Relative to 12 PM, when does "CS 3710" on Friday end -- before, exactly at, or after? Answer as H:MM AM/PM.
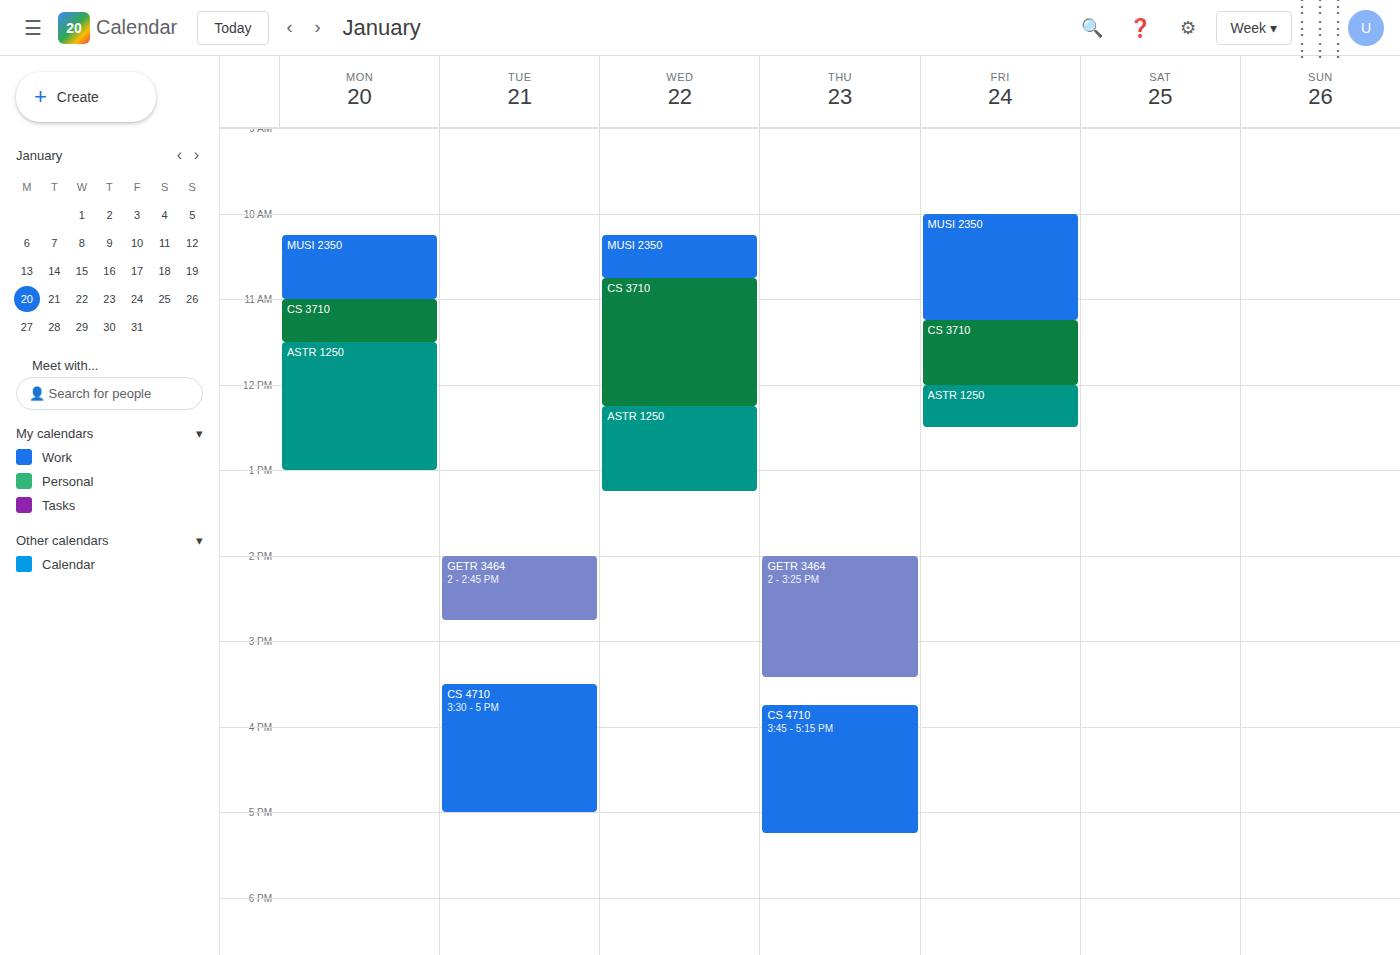
12:00 PM -- exactly at 12 PM, on the 12 PM line.